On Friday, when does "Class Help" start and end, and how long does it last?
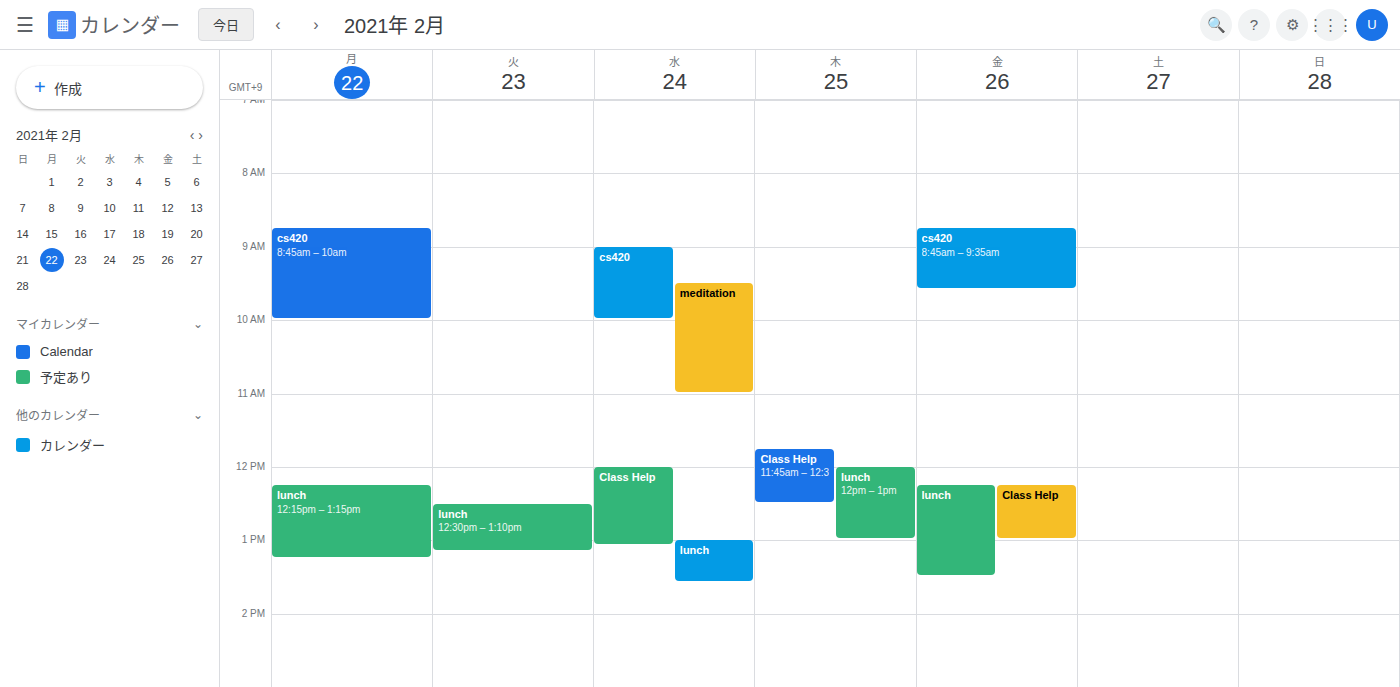
12:15 PM to 1:00 PM, 45 minutes